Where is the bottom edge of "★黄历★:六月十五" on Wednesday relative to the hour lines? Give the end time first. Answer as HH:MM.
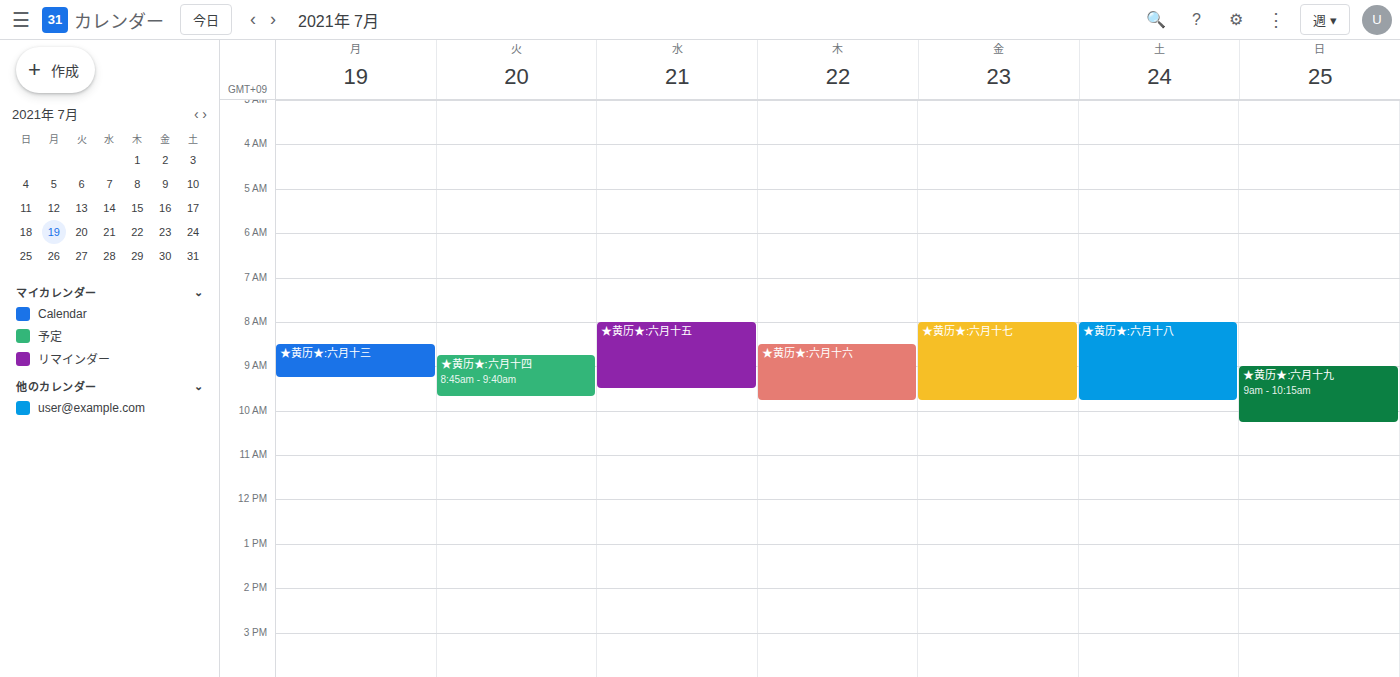
09:30 -- halfway between the 09:00 and 10:00 lines.